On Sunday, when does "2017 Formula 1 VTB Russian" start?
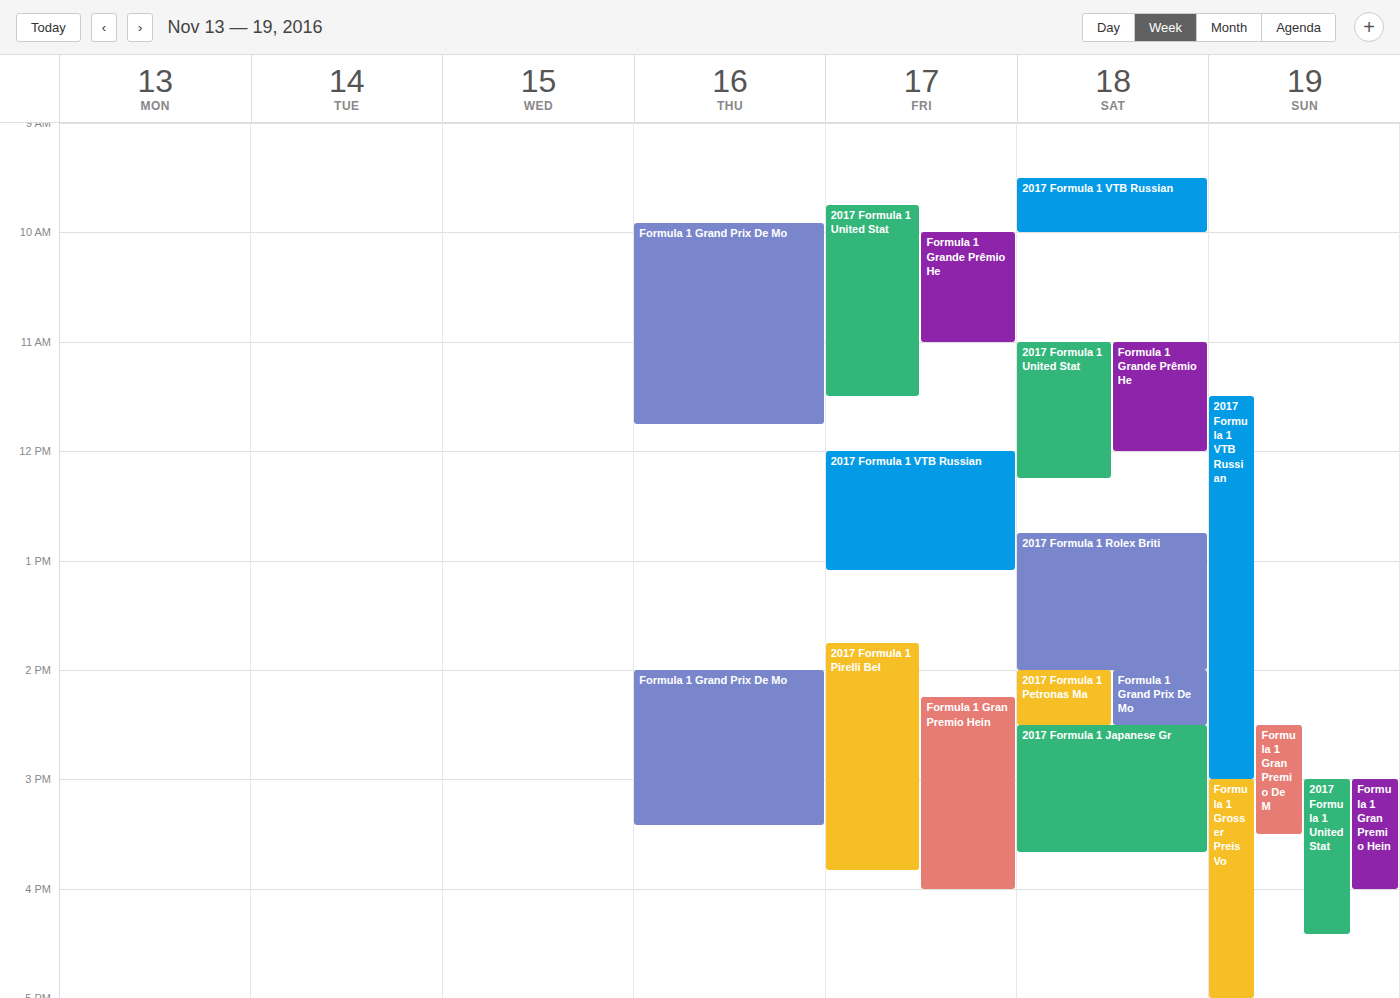
11:30